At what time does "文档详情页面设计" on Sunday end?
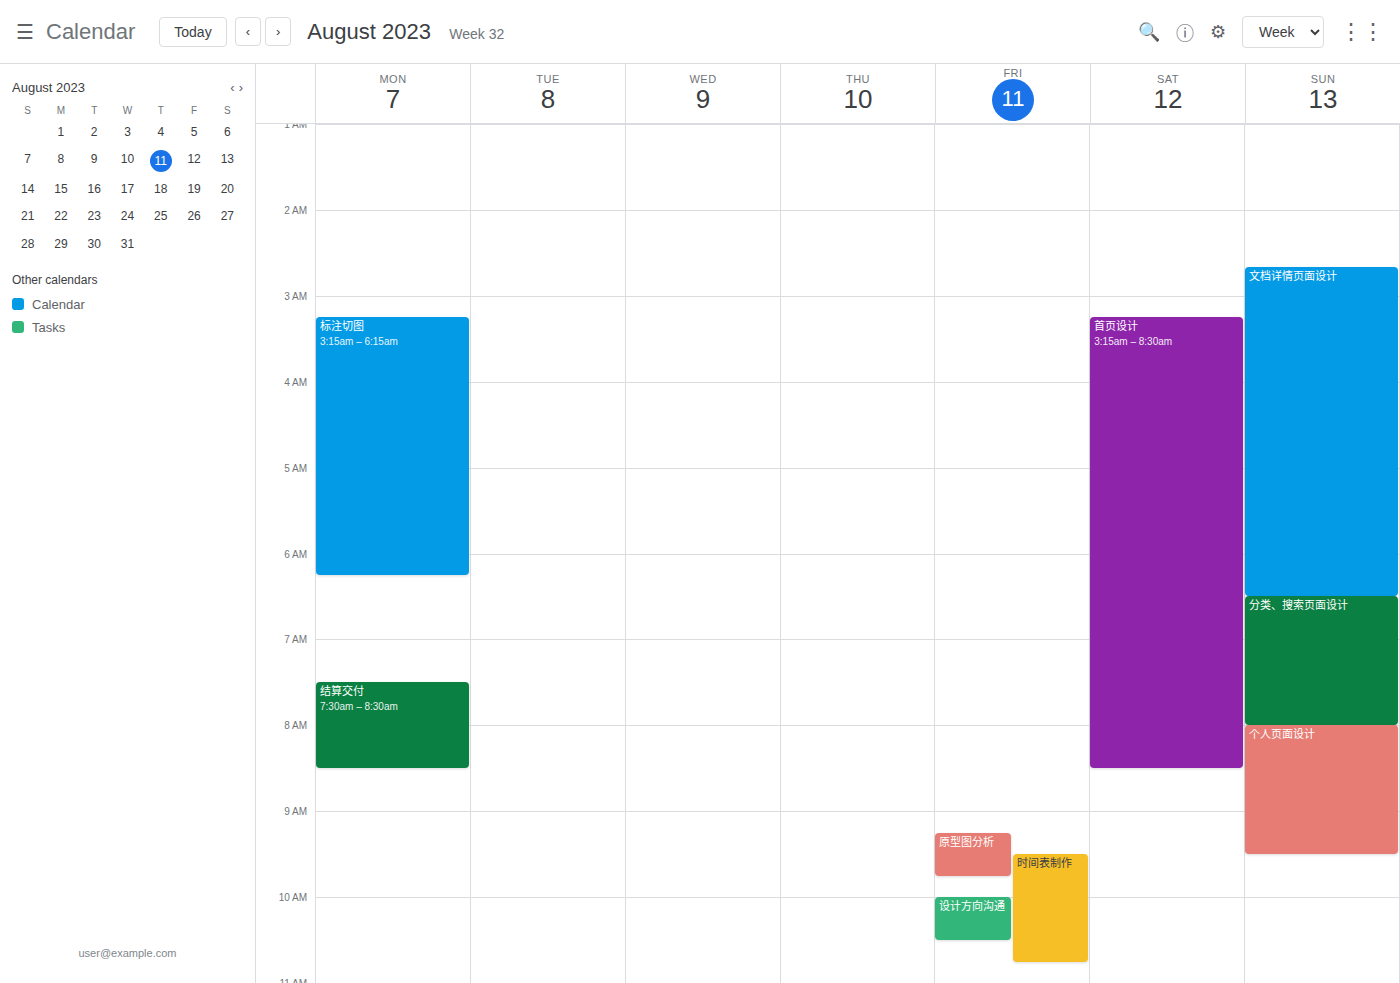
6:30 AM